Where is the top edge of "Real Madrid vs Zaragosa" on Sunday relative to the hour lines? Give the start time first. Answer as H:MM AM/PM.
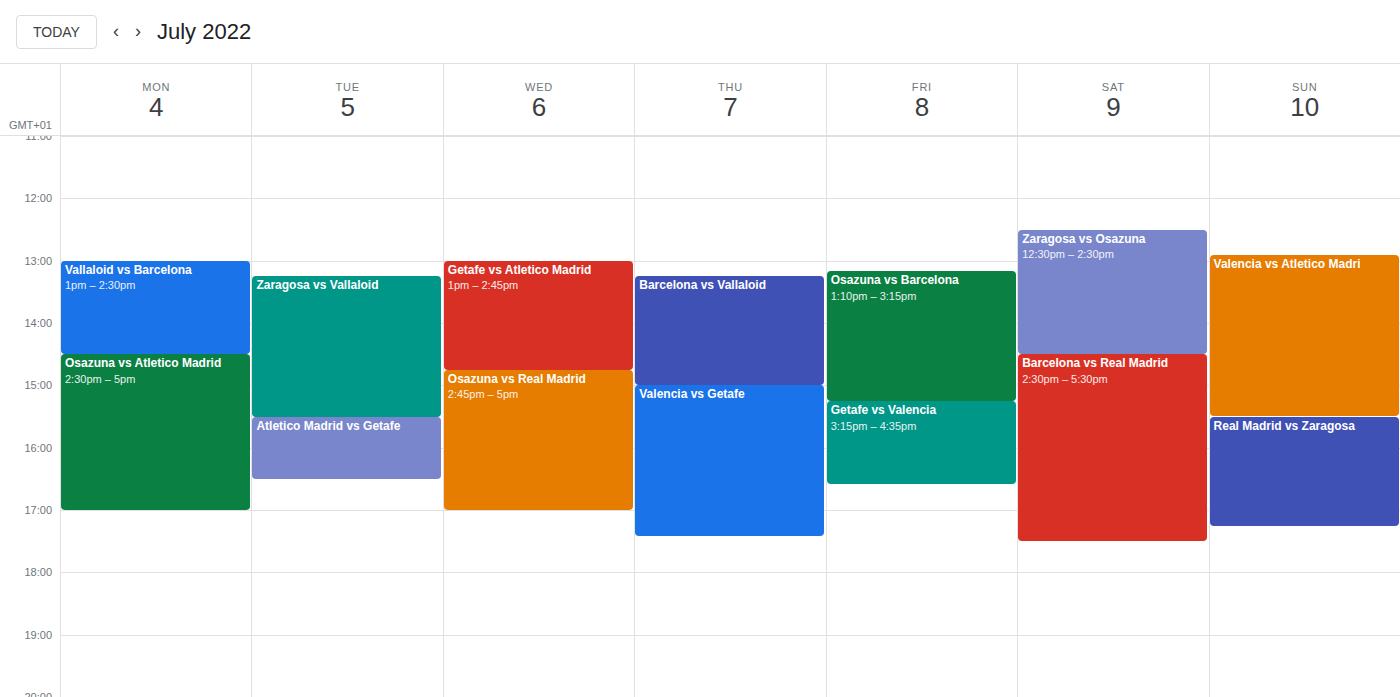
3:30 PM -- halfway between the 3 PM and 4 PM lines.